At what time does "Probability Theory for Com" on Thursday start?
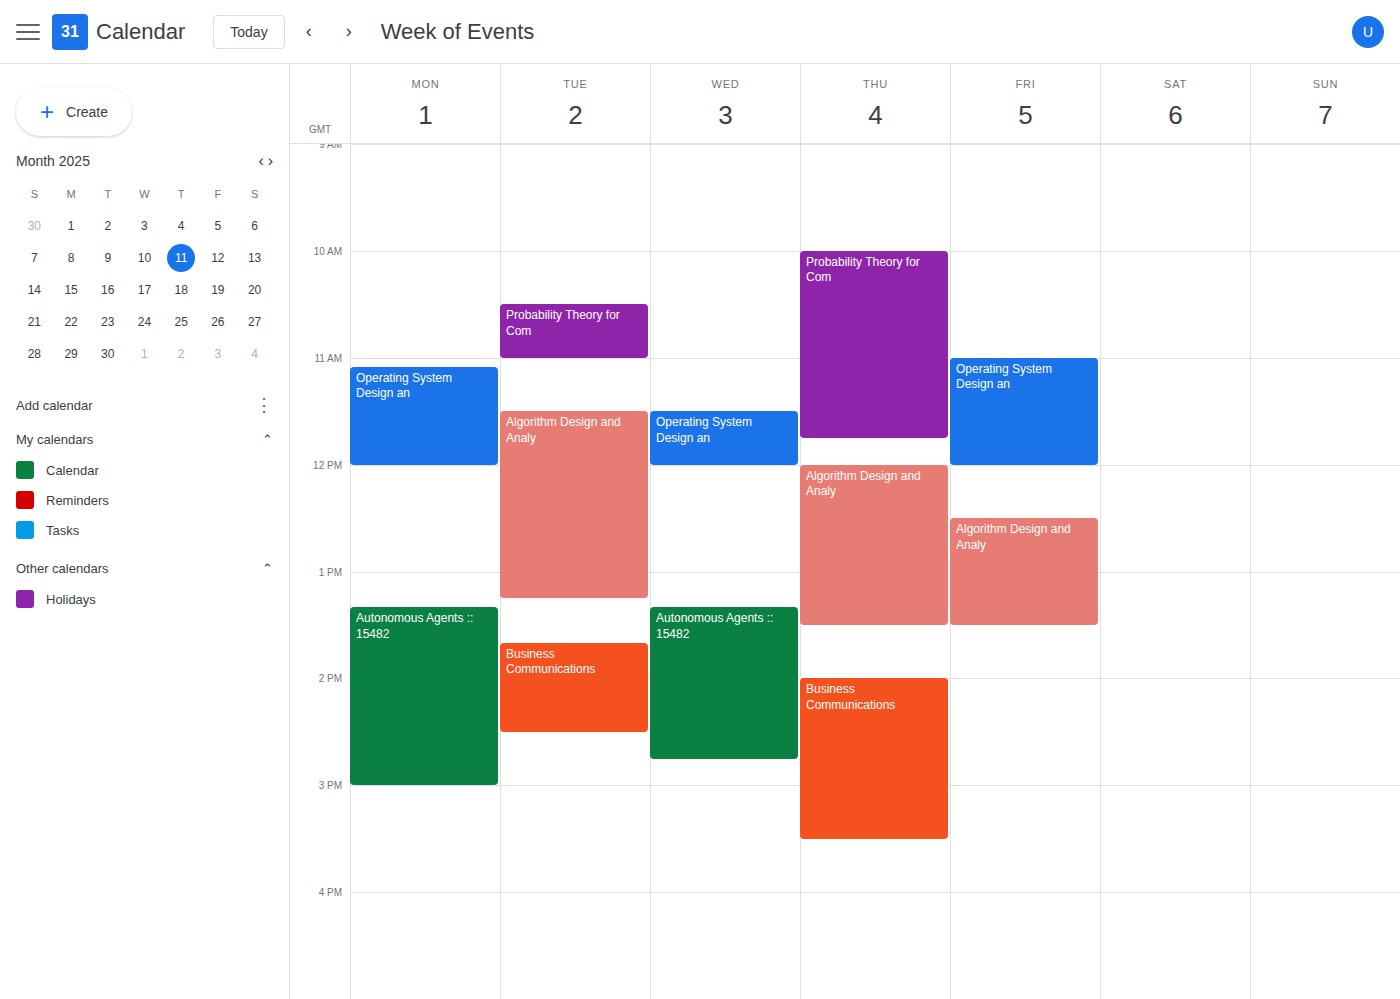
10:00 AM